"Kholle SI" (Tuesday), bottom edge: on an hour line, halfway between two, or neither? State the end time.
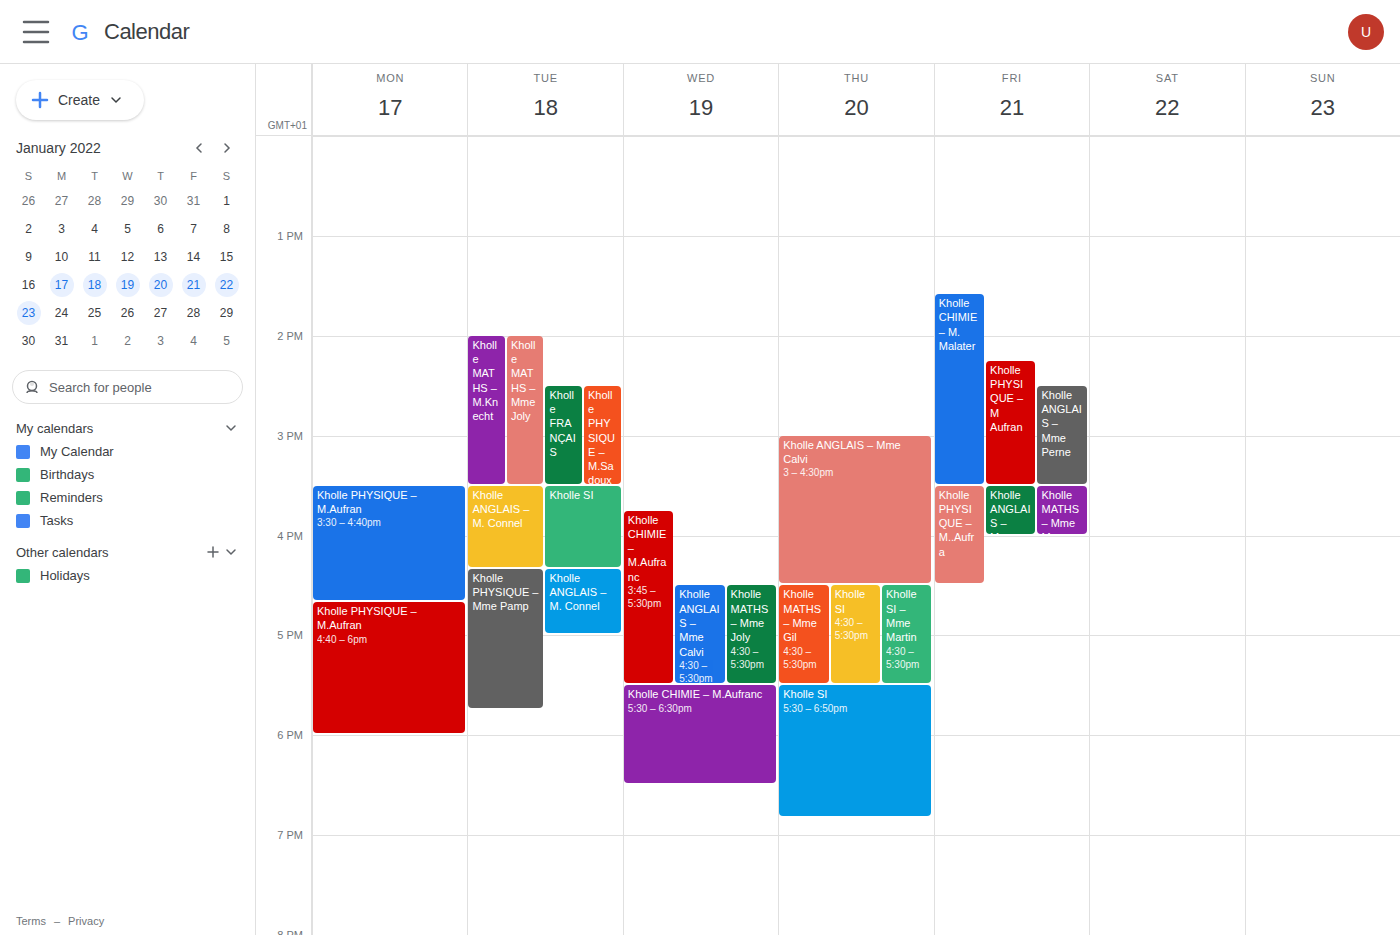
4:20 PM -- neither: 20 minutes below the 4 PM line and 40 minutes above the 5 PM line.